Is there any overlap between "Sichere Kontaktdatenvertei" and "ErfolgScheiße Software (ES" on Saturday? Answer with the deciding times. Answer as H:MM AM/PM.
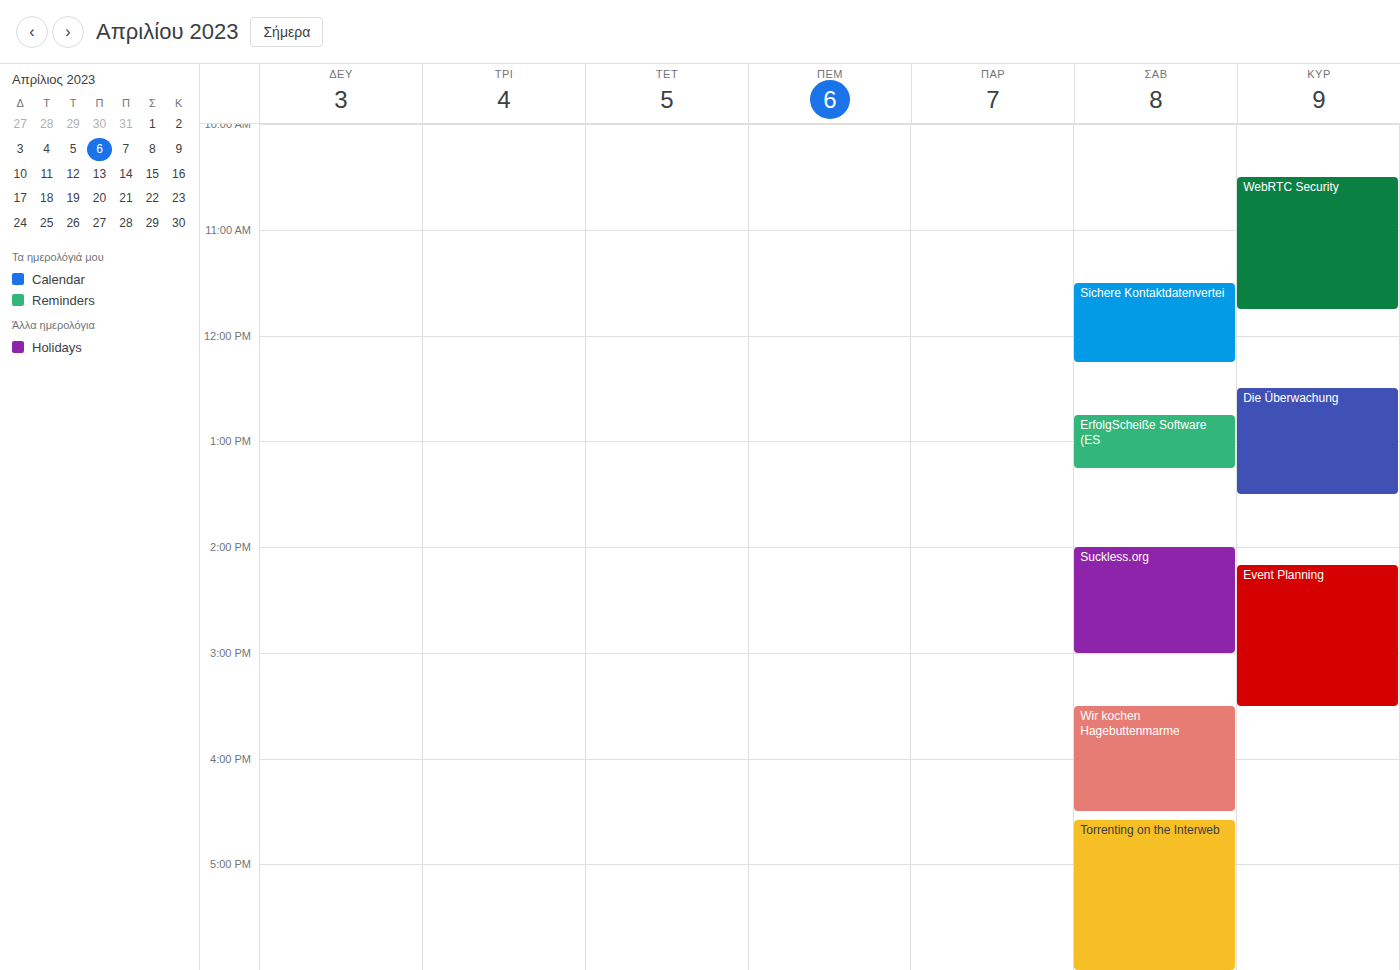
"Sichere Kontaktdatenvertei" ends at 12:15 PM and "ErfolgScheiße Software (ES" starts at 12:45 PM -- no overlap.